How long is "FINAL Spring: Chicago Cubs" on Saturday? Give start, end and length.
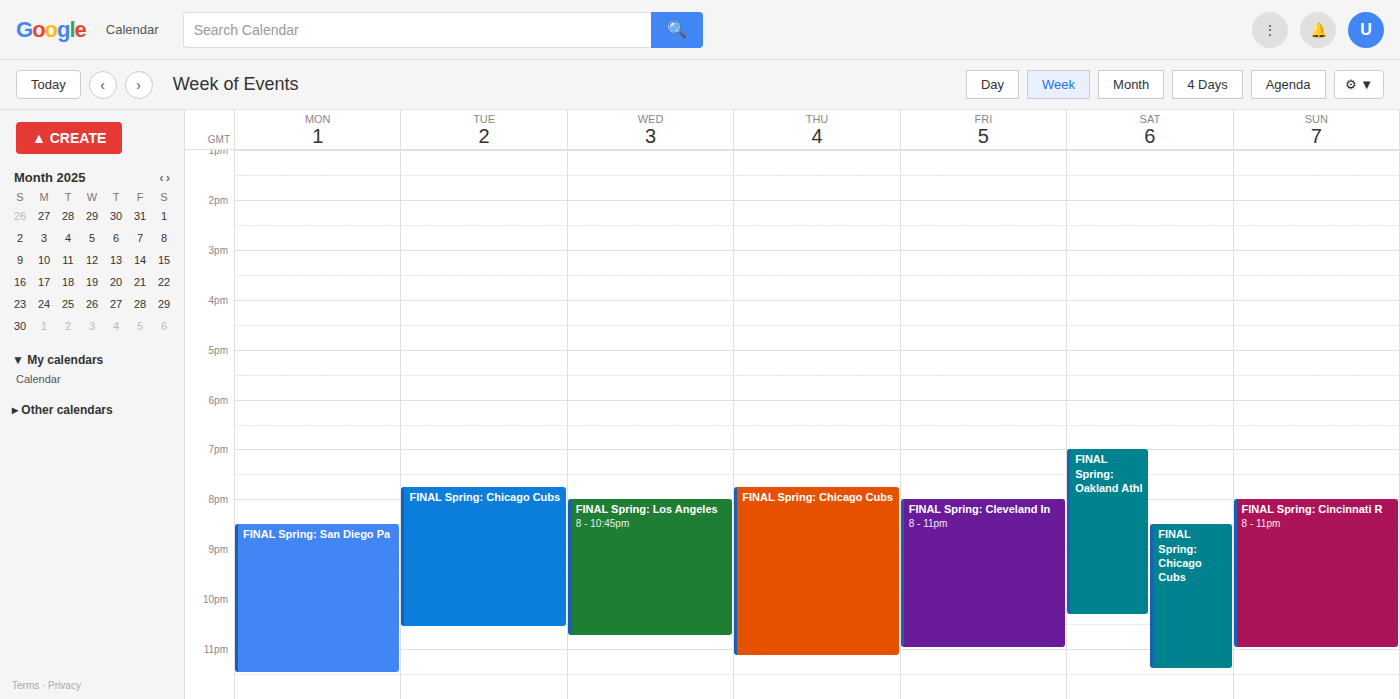
8:30 PM to 11:25 PM, 2 hours 55 minutes